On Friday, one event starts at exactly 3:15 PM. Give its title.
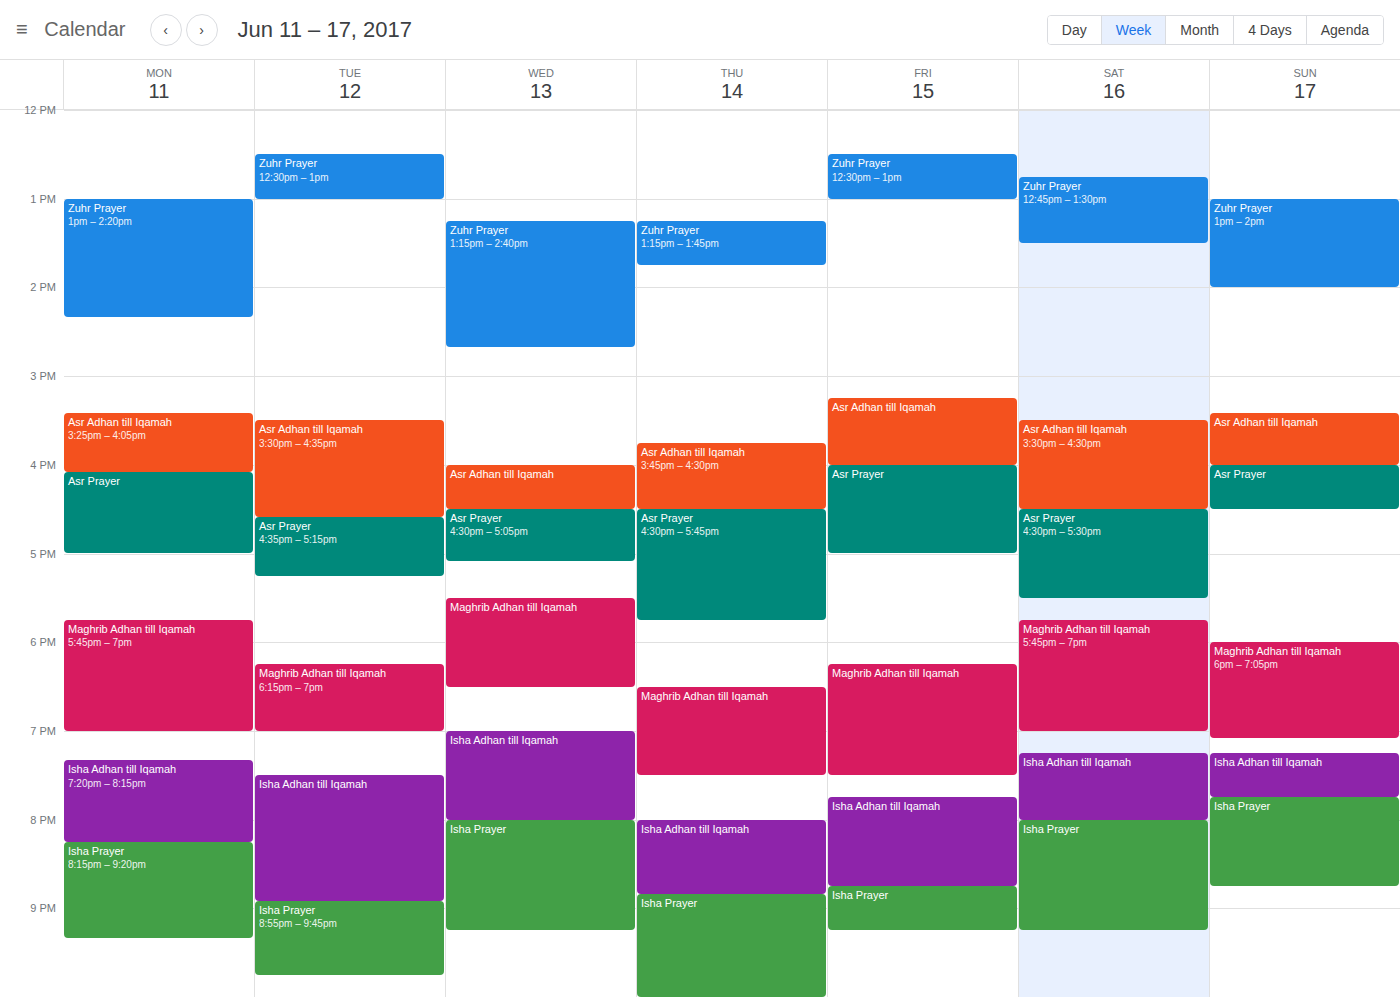
"Asr Adhan till Iqamah"